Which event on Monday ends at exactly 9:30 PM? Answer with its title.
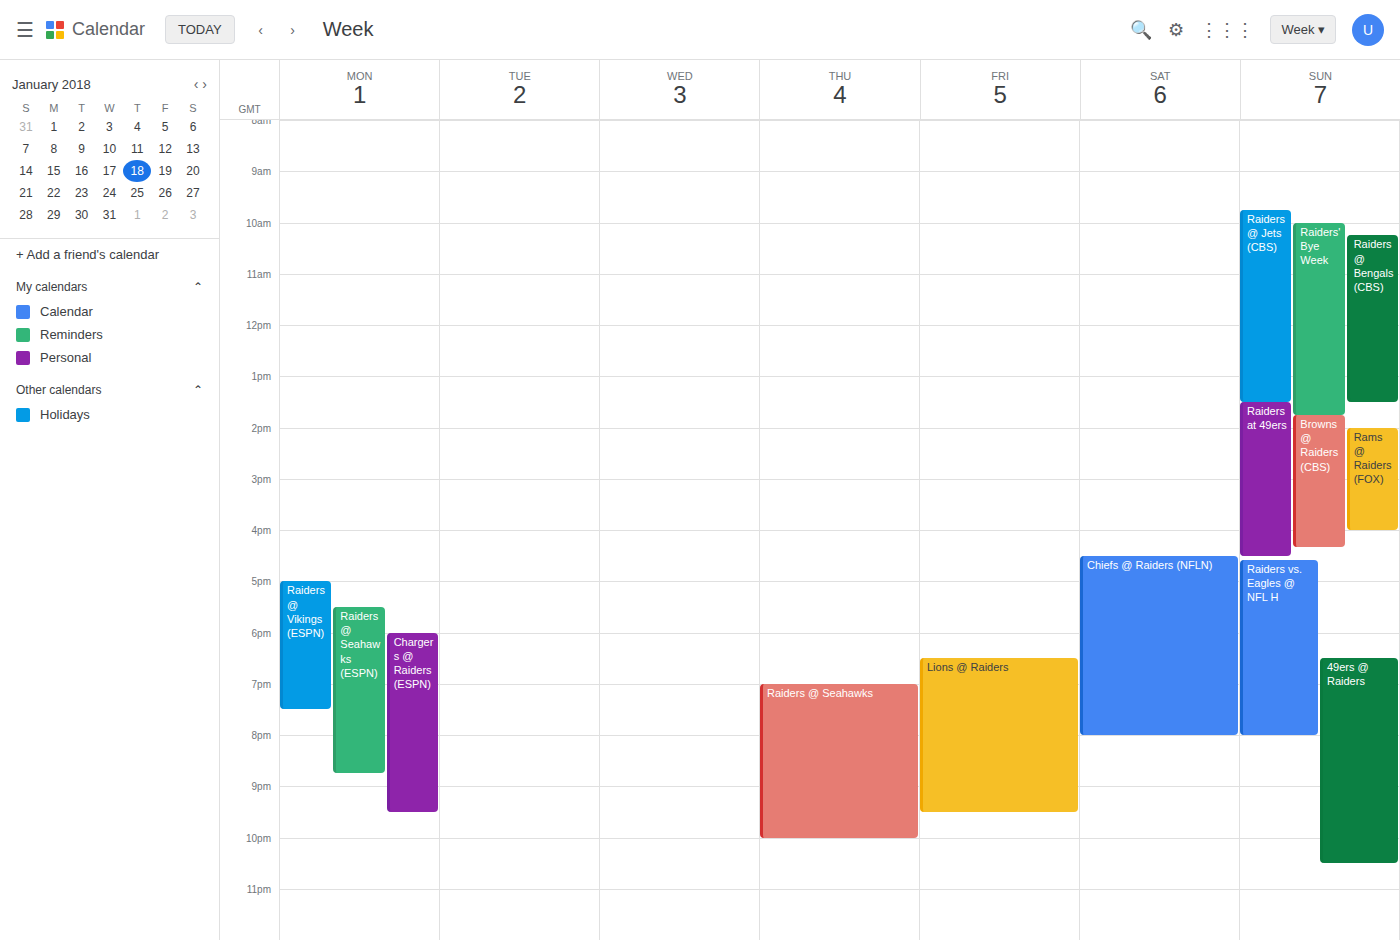
"Chargers @ Raiders (ESPN)"